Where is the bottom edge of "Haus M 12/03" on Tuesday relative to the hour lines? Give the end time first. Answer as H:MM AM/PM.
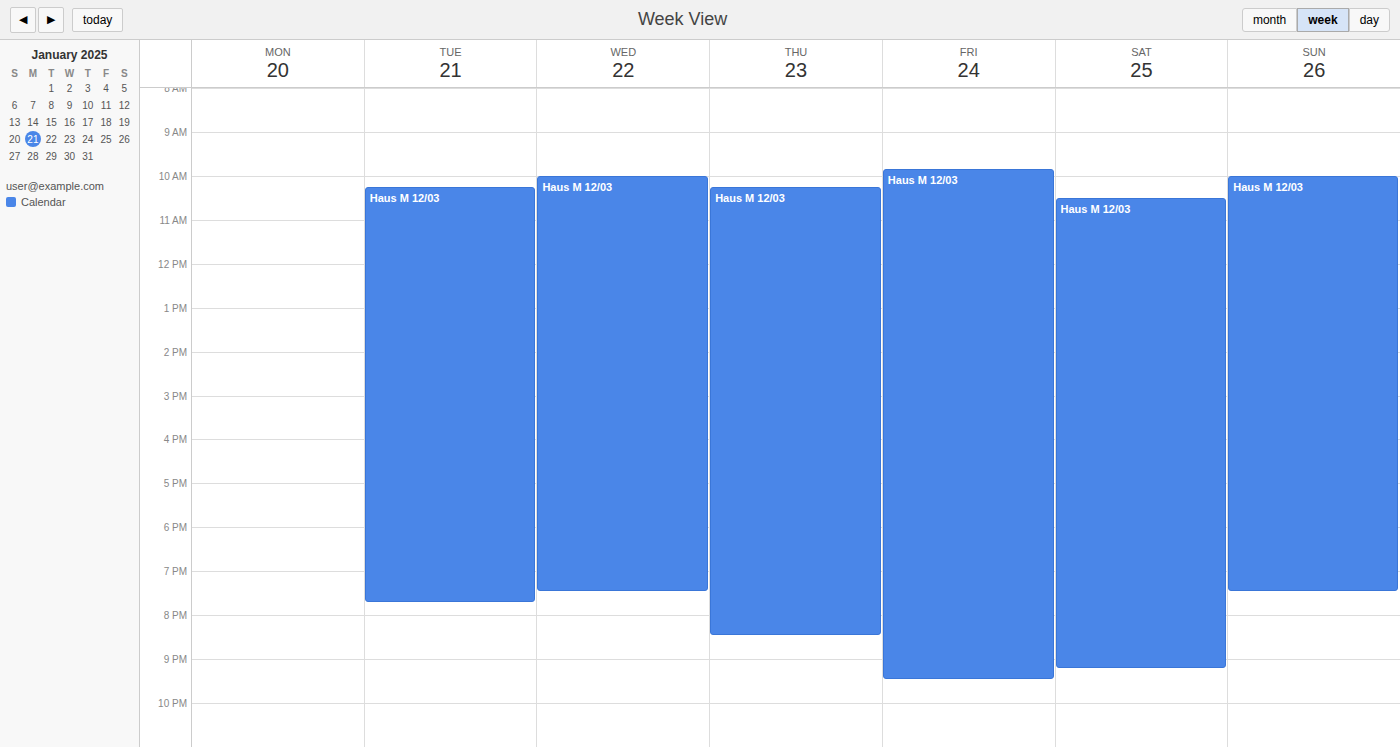
7:45 PM -- neither: three quarters of the way from the 7 PM line to the 8 PM line.